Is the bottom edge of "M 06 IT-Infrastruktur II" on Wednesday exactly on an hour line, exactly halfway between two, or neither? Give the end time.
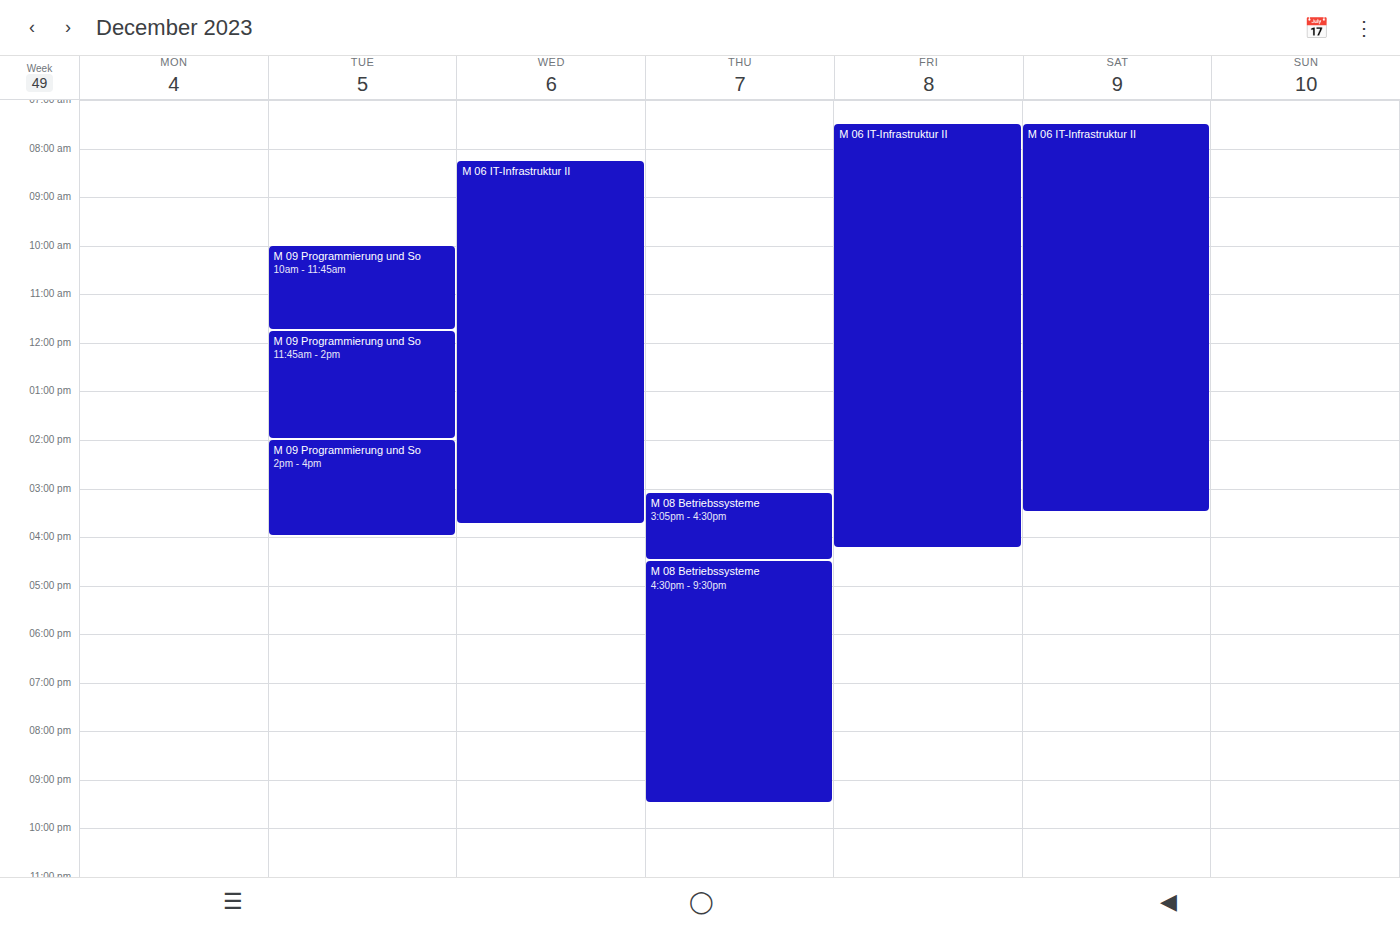
15:45 -- neither: three quarters of the way from the 15:00 line to the 16:00 line.